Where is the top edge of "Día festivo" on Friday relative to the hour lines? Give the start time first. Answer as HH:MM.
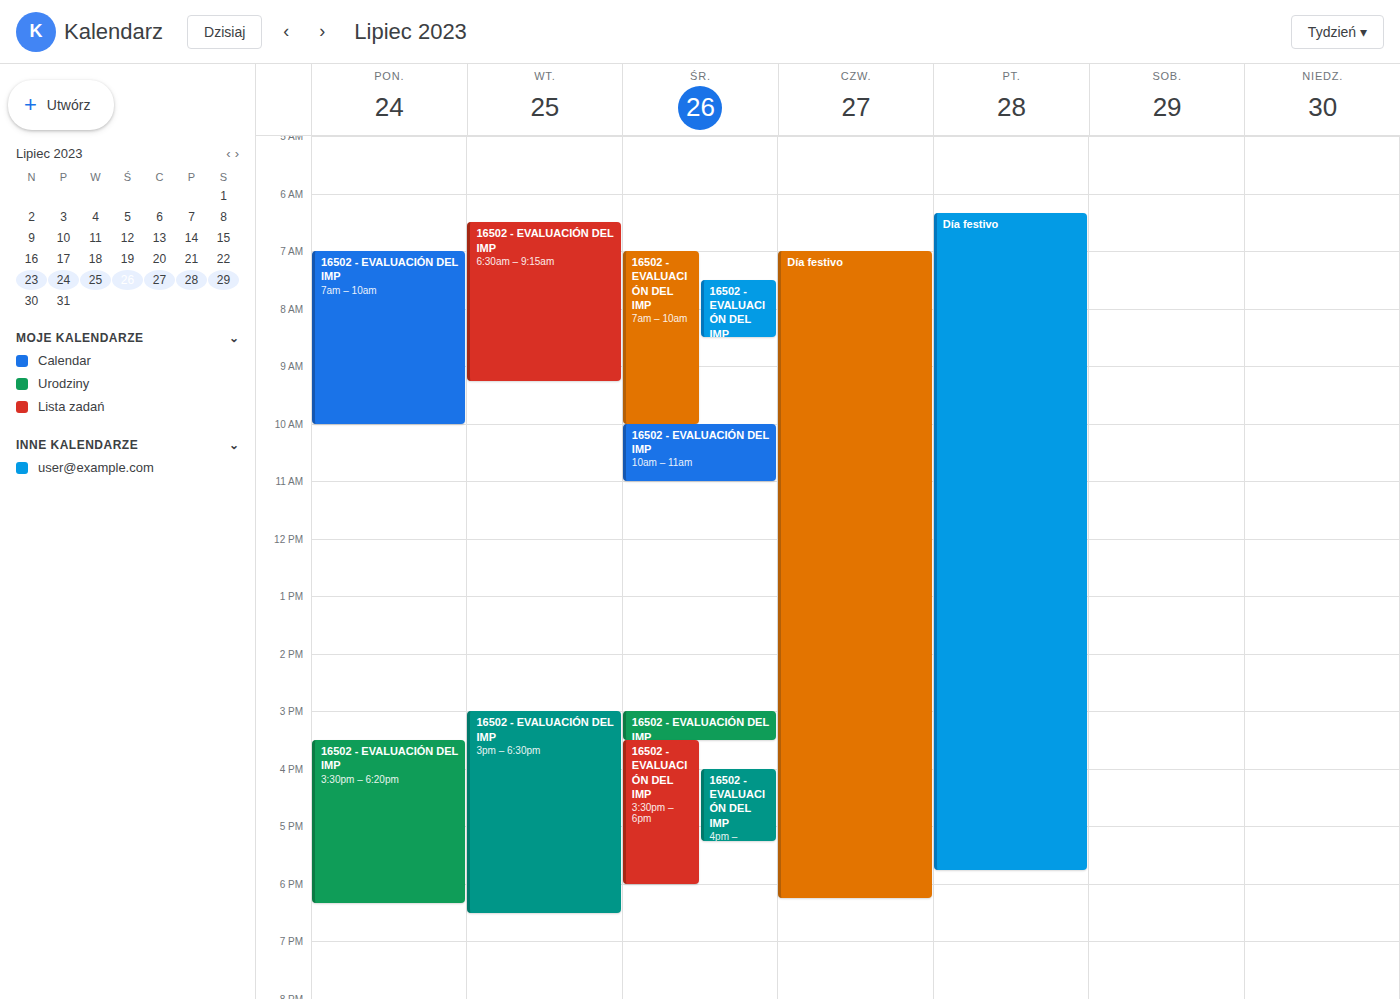
06:20 -- neither: 20 minutes below the 06:00 line and 40 minutes above the 07:00 line.